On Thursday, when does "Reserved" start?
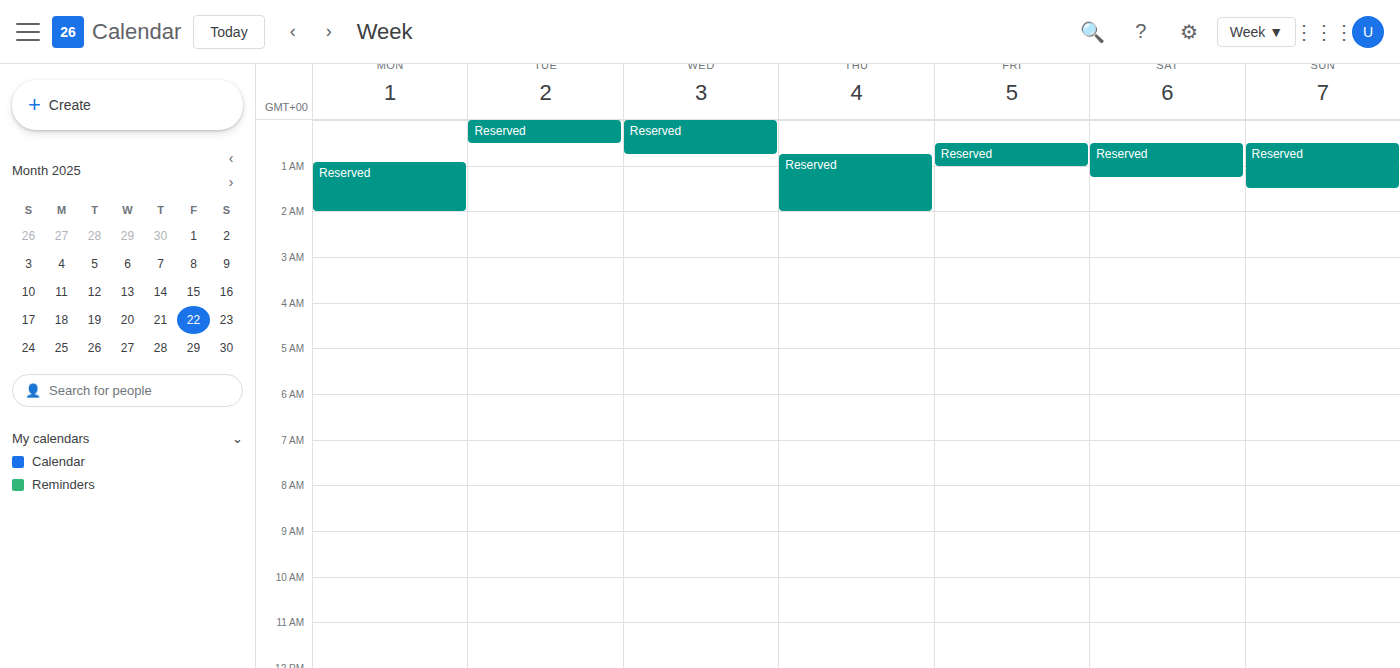
12:45 AM